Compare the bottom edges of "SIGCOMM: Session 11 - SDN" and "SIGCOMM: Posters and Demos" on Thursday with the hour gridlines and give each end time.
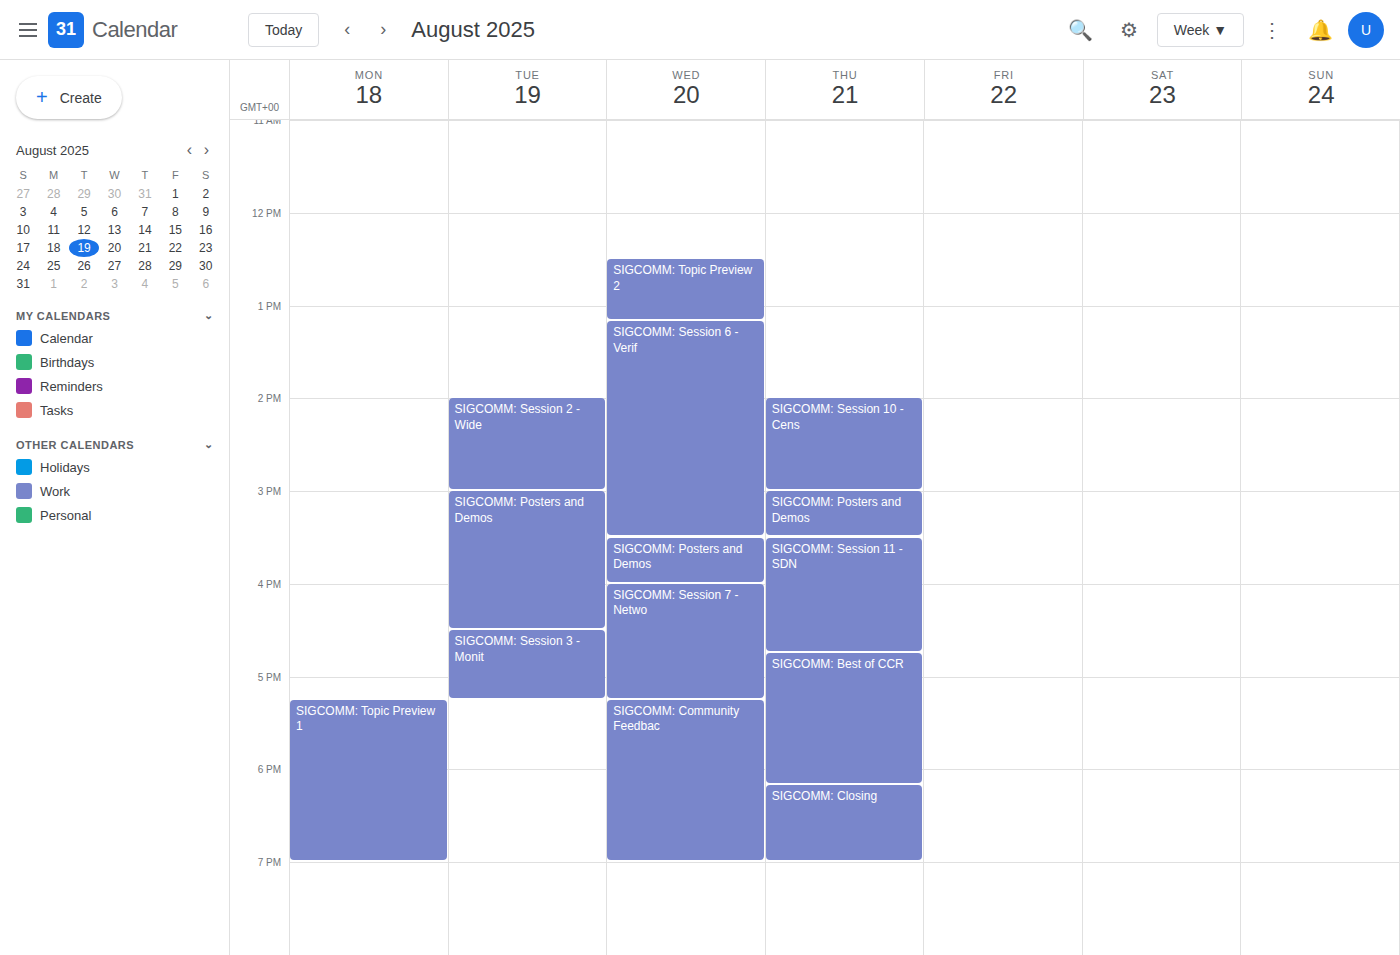
"SIGCOMM: Session 11 - SDN": 4:45 PM, neither: three quarters of the way from the 4 PM line to the 5 PM line. "SIGCOMM: Posters and Demos": 3:30 PM, halfway between the 3 PM and 4 PM lines.